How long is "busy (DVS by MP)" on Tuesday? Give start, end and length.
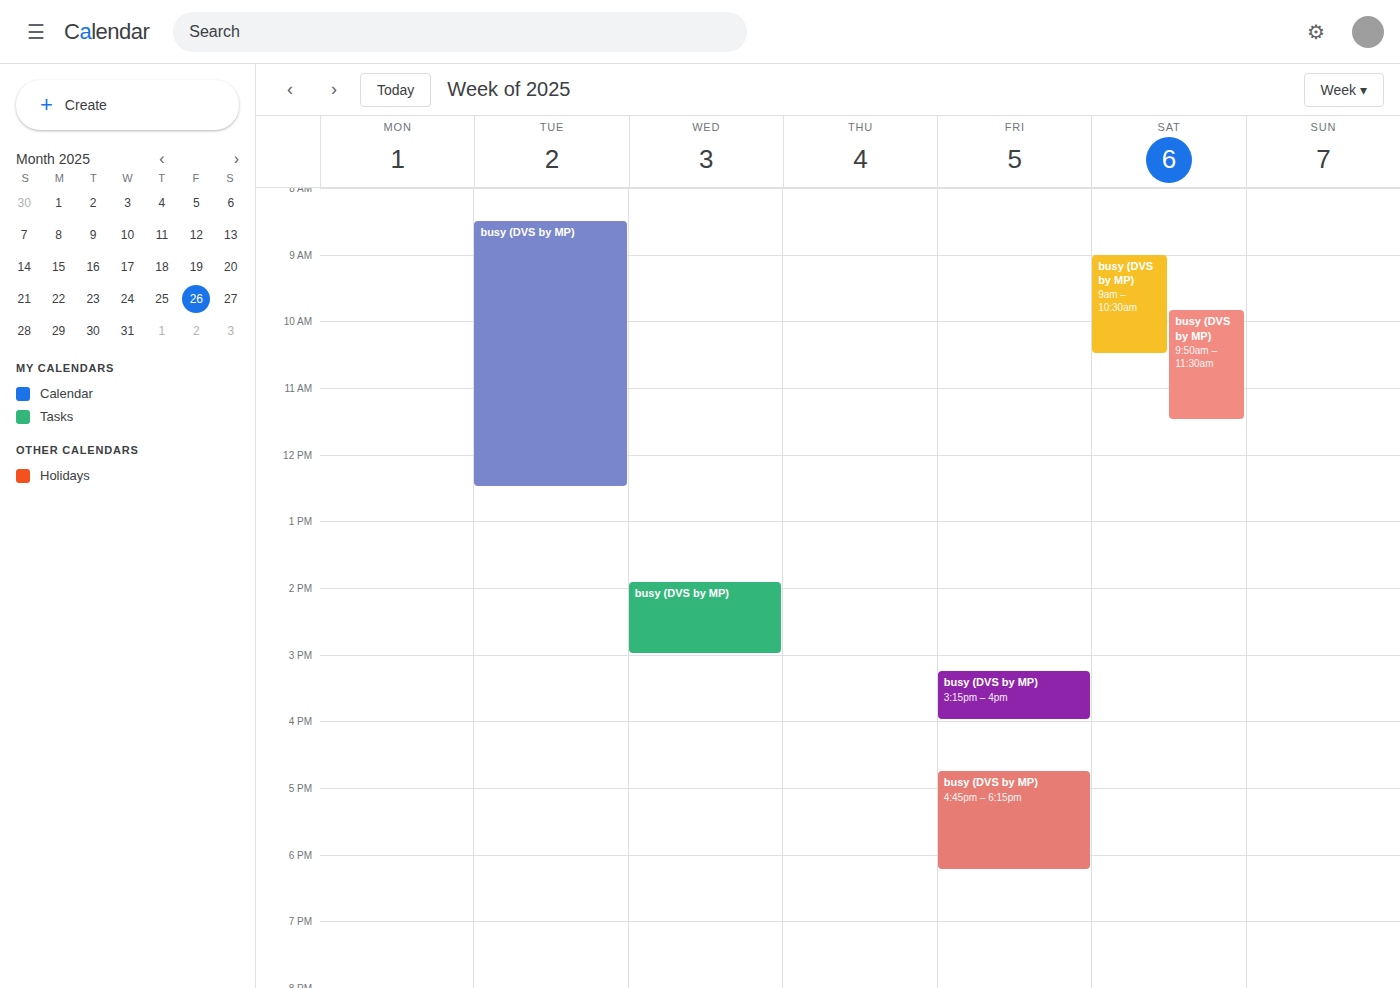
8:30 AM to 12:30 PM, 4 hours